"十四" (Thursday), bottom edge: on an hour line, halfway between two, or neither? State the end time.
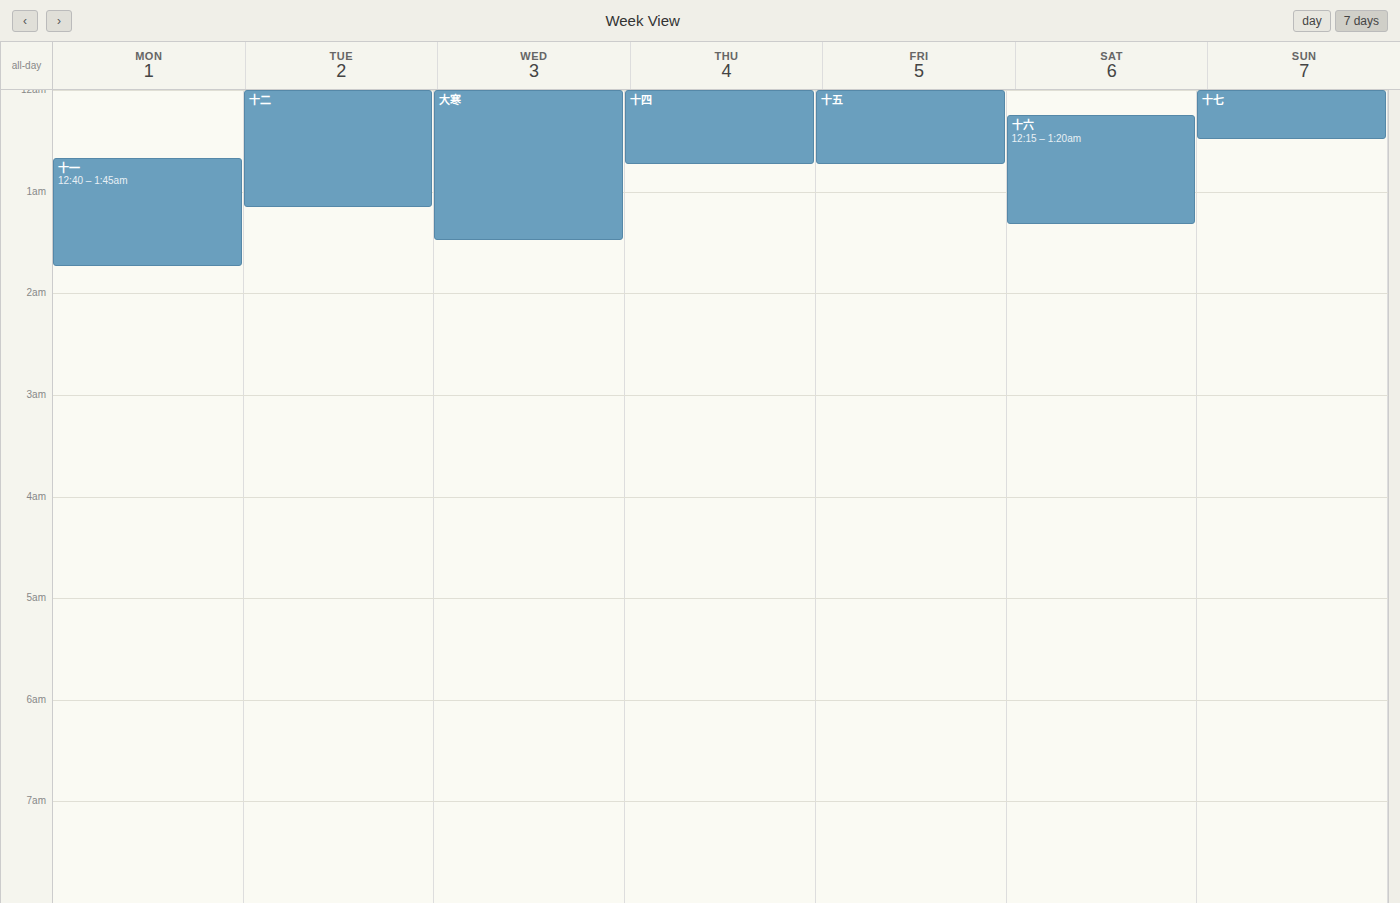
12:45 AM -- neither: three quarters of the way from the 12 AM line to the 1 AM line.